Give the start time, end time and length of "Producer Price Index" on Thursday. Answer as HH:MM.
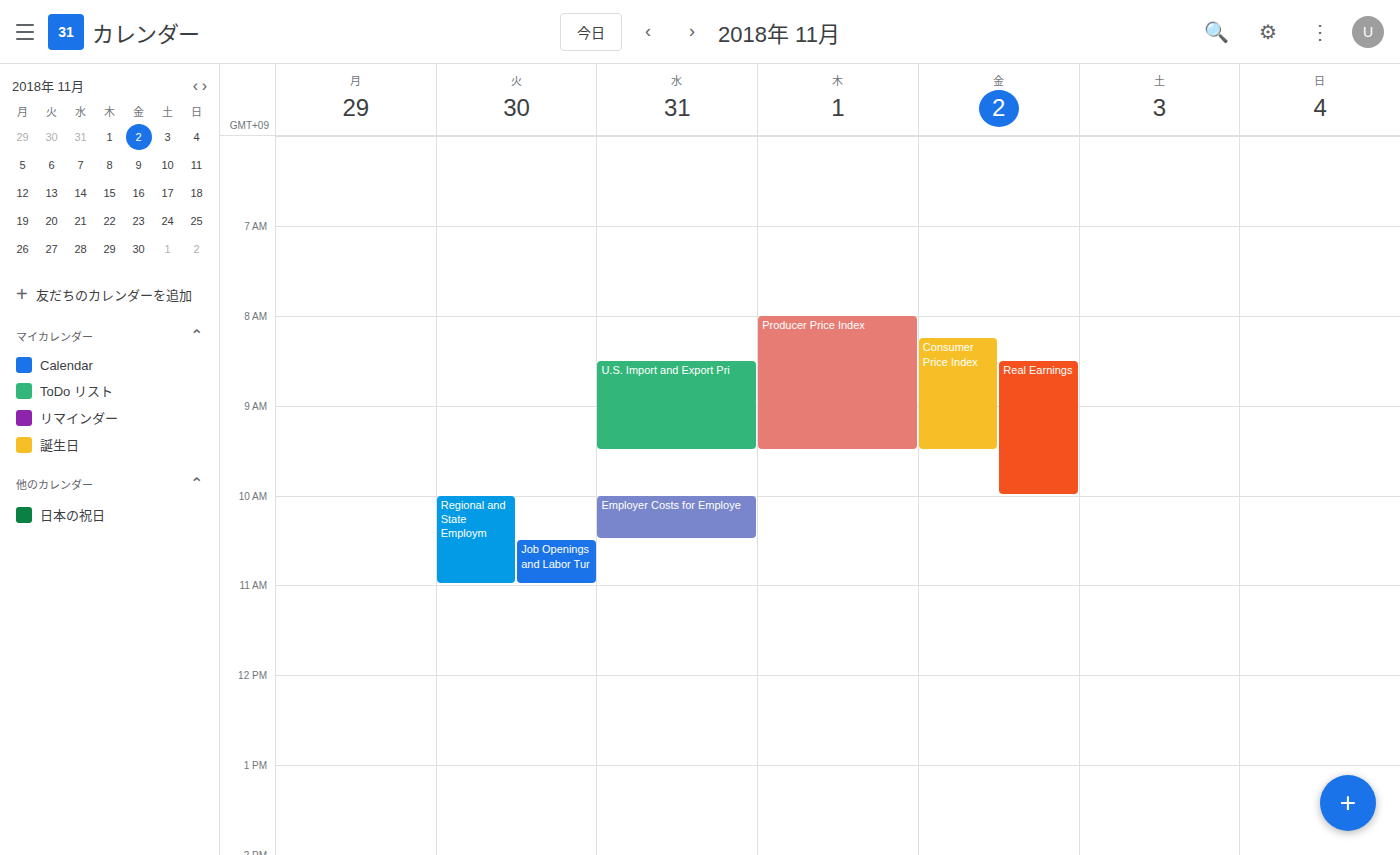
08:00 to 09:30, 1 hour 30 minutes